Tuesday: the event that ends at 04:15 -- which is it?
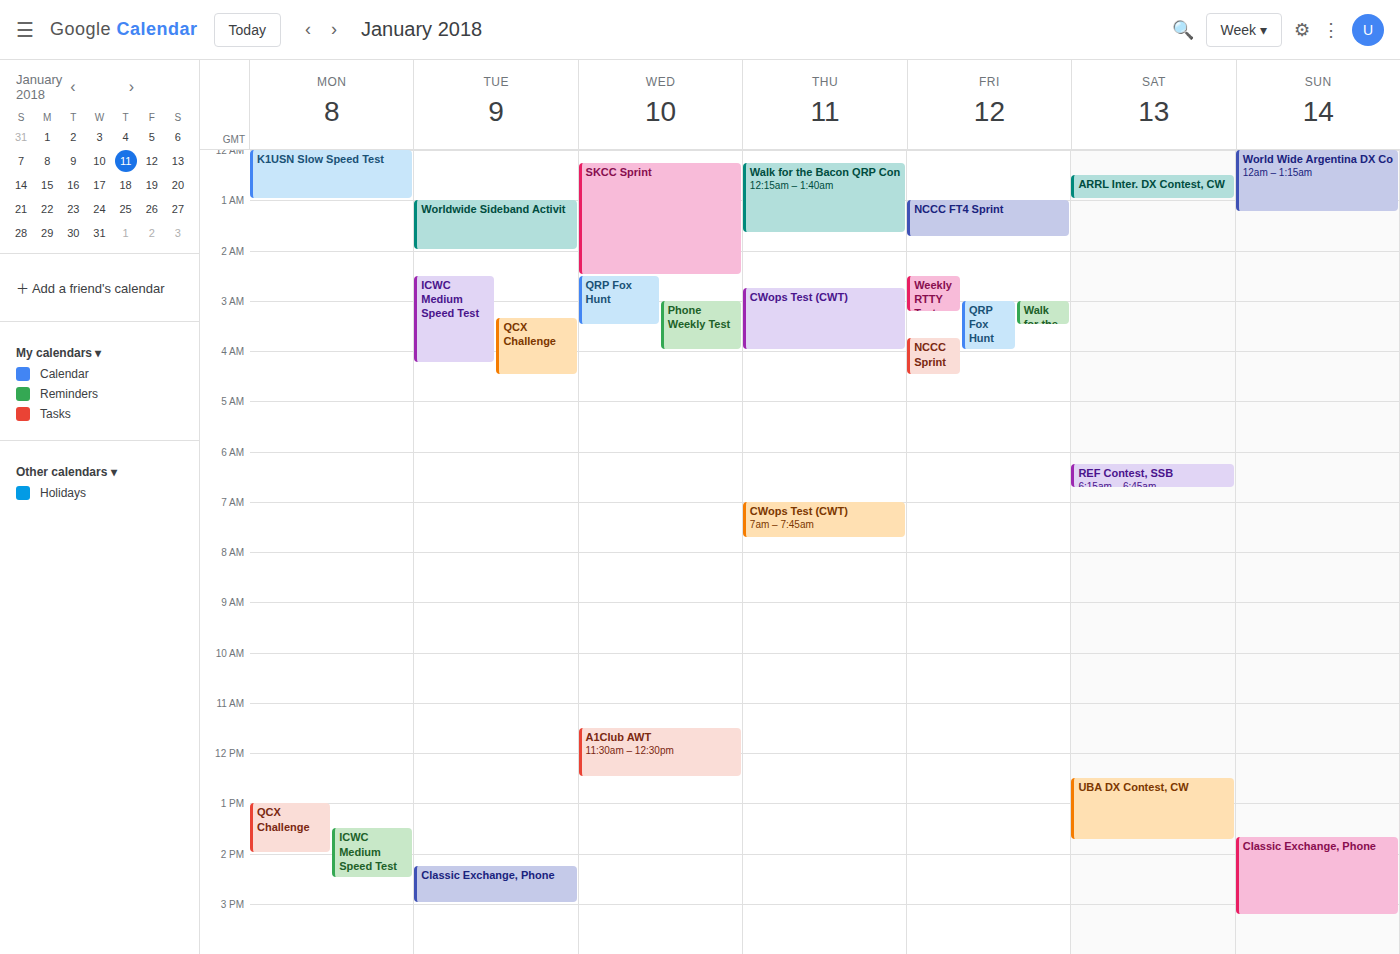
"ICWC Medium Speed Test"